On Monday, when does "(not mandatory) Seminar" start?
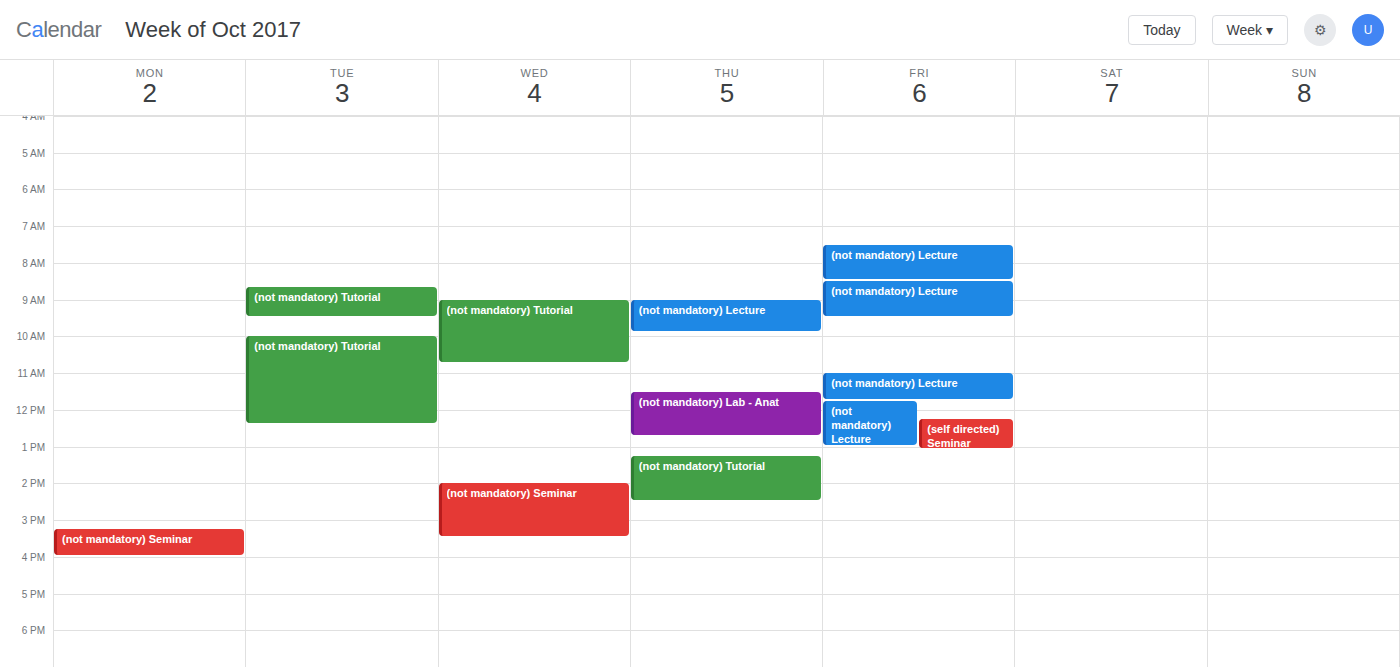
3:15 PM